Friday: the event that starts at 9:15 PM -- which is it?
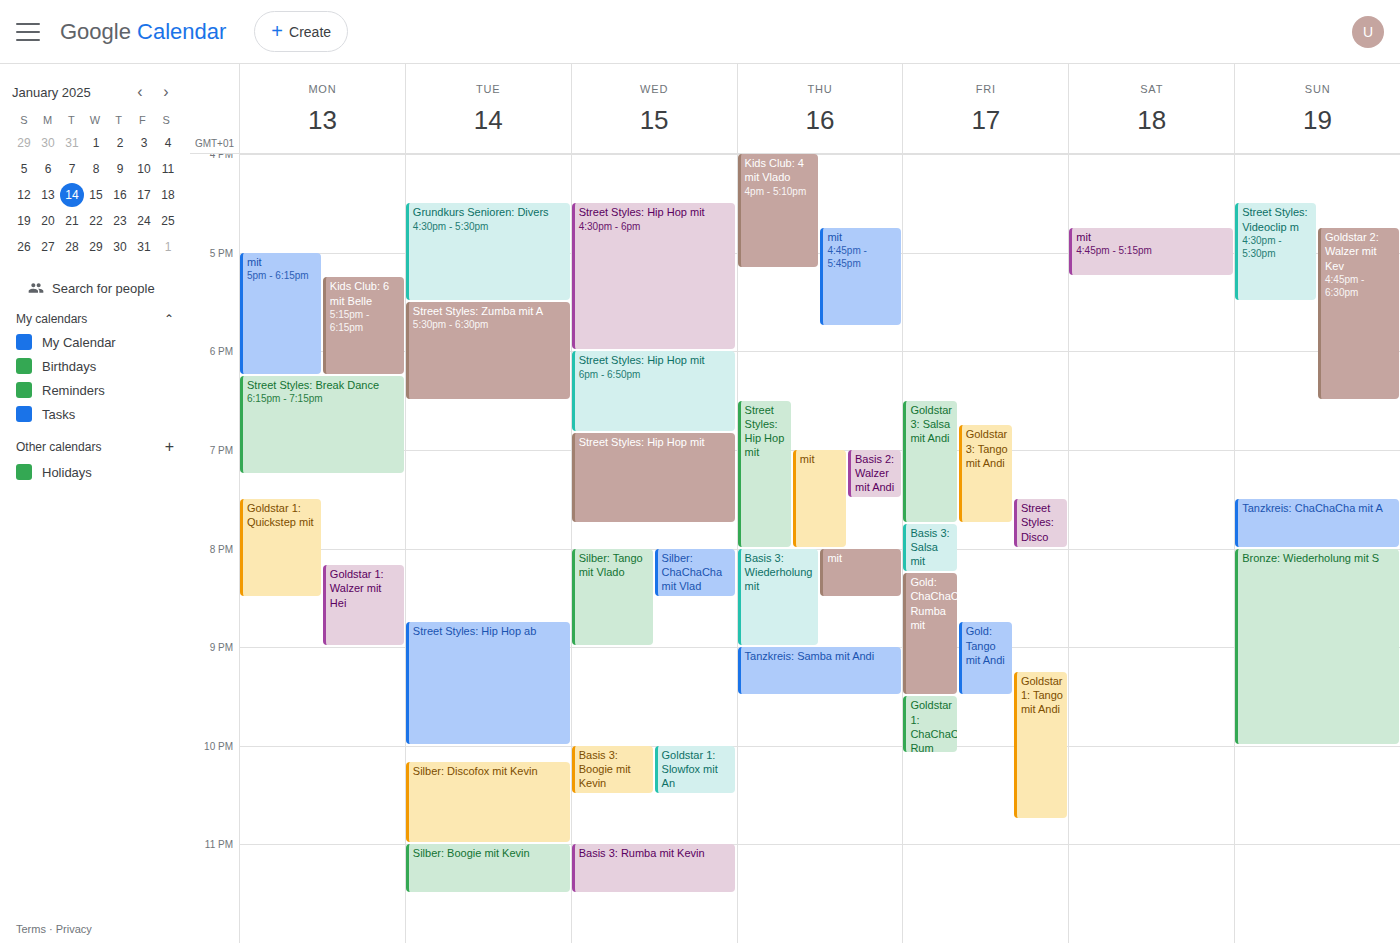
"Goldstar 1: Tango mit Andi"